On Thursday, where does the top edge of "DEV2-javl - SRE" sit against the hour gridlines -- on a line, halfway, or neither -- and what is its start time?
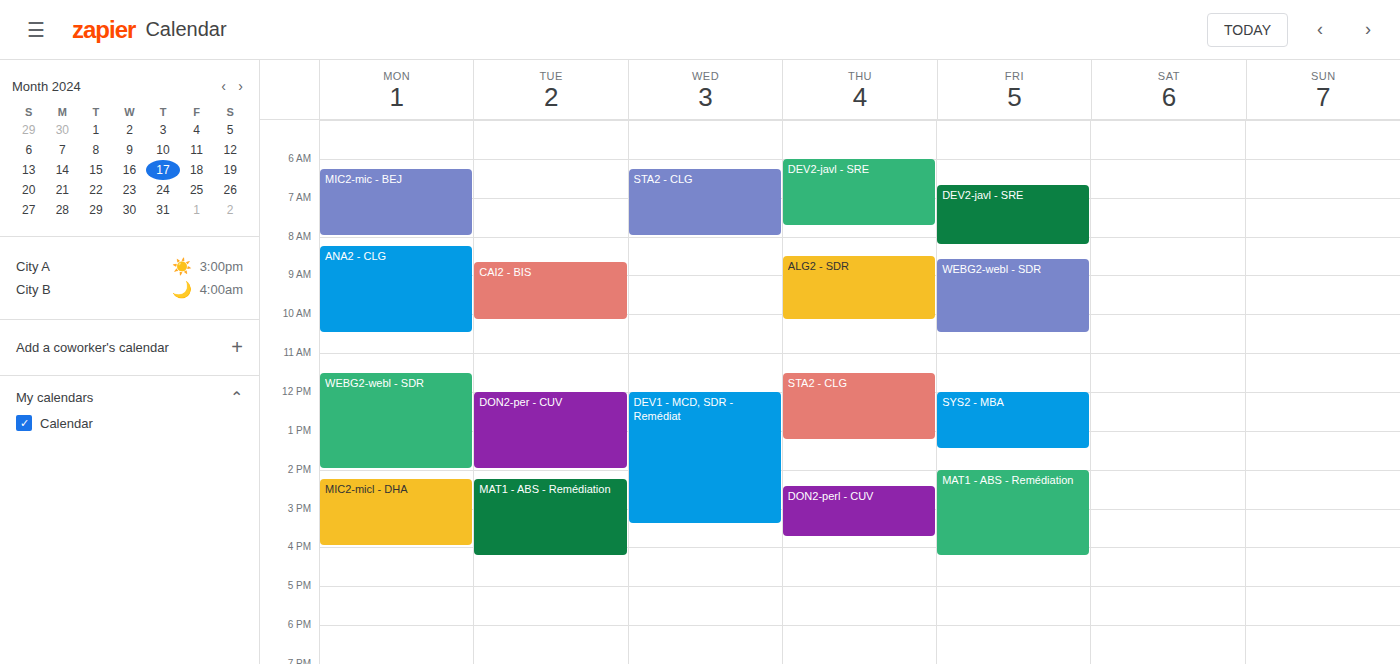
6:00 AM -- exactly on the 6 AM line.